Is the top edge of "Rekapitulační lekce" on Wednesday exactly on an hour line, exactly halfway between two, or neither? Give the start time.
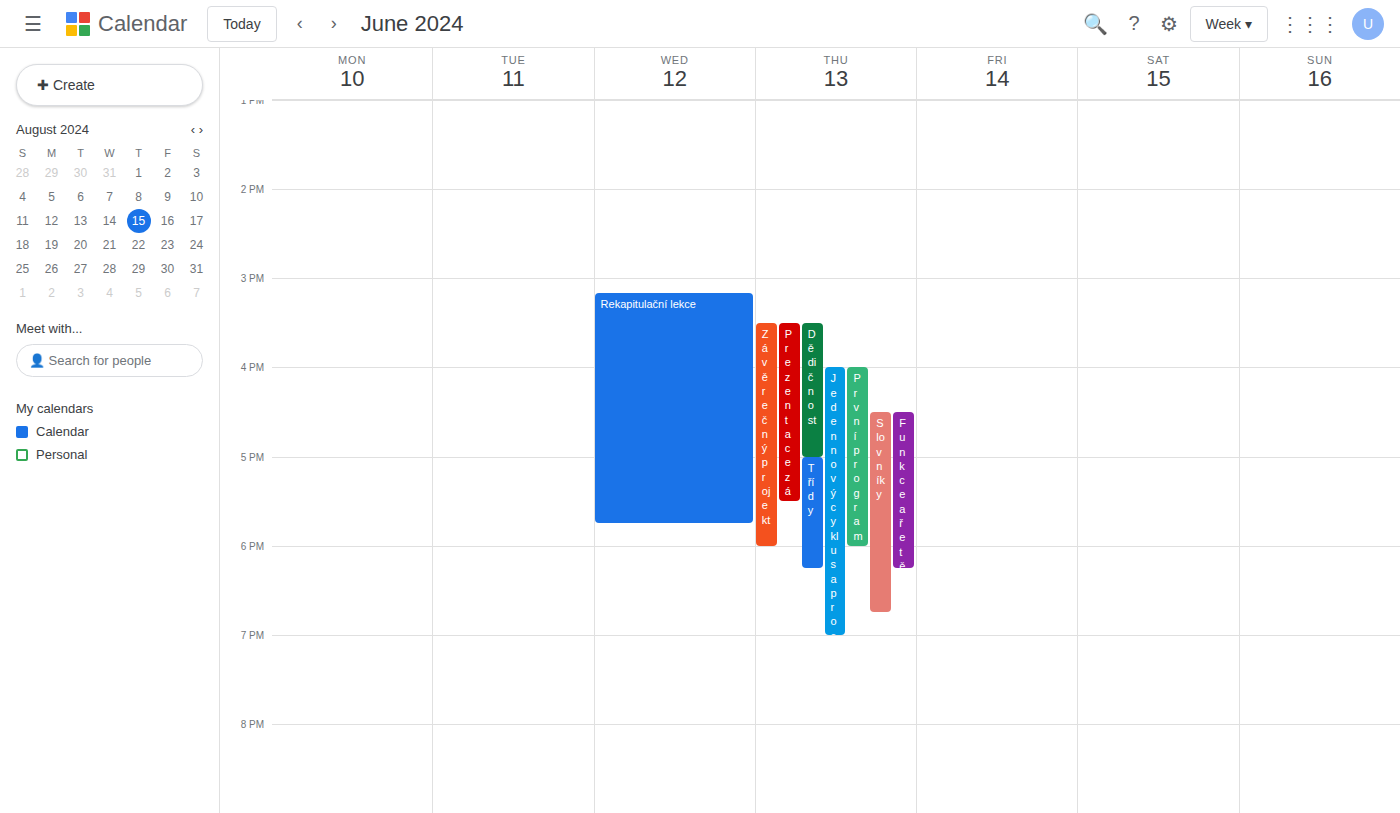
3:10 PM -- neither: 10 minutes below the 3 PM line and 50 minutes above the 4 PM line.